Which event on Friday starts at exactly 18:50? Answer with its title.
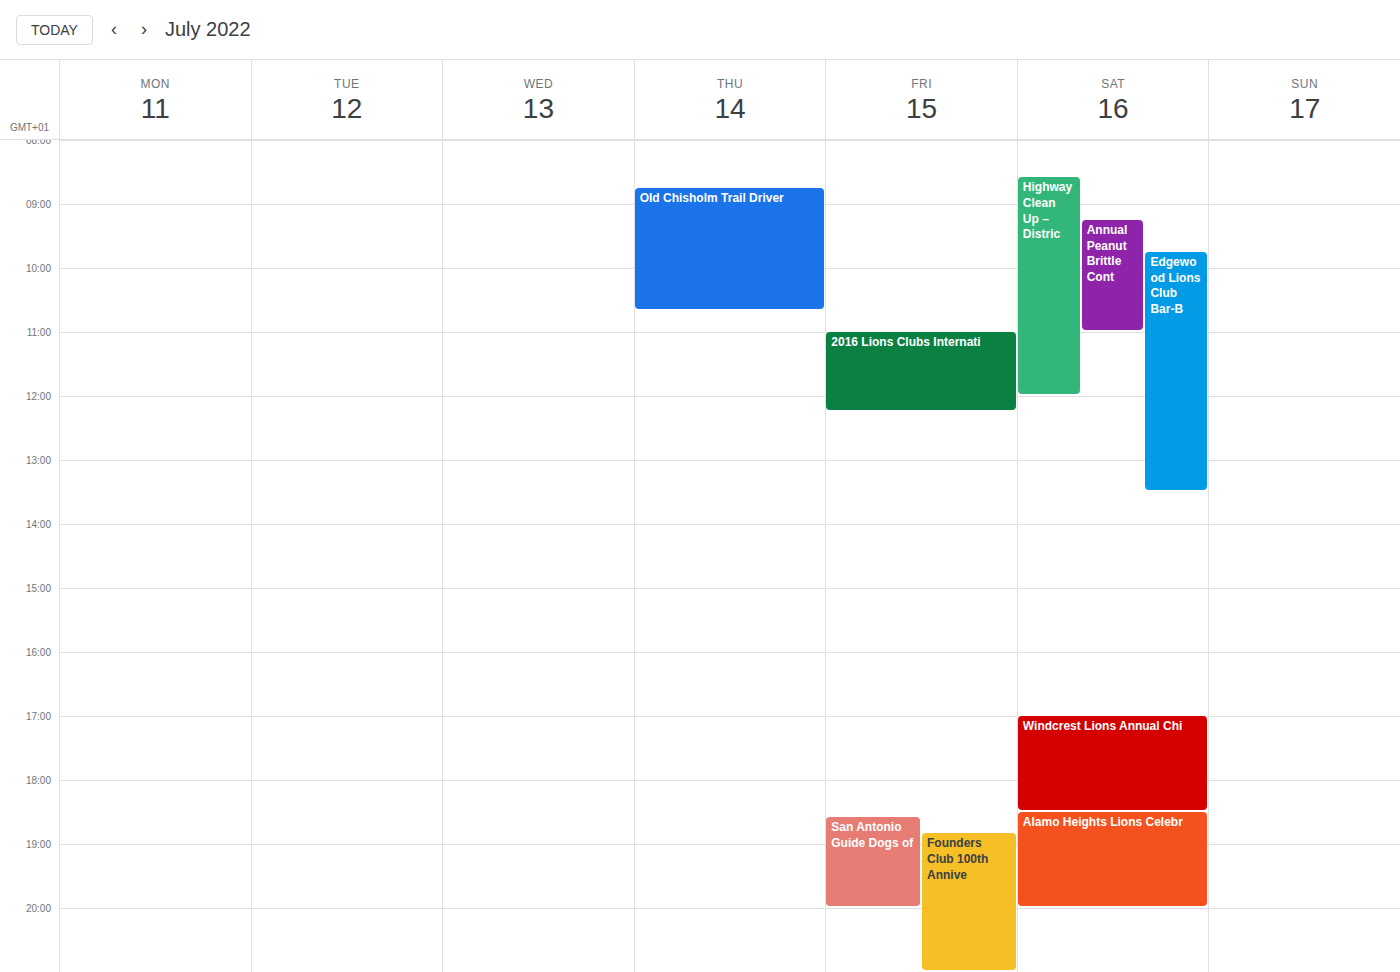
"Founders Club 100th Annive"